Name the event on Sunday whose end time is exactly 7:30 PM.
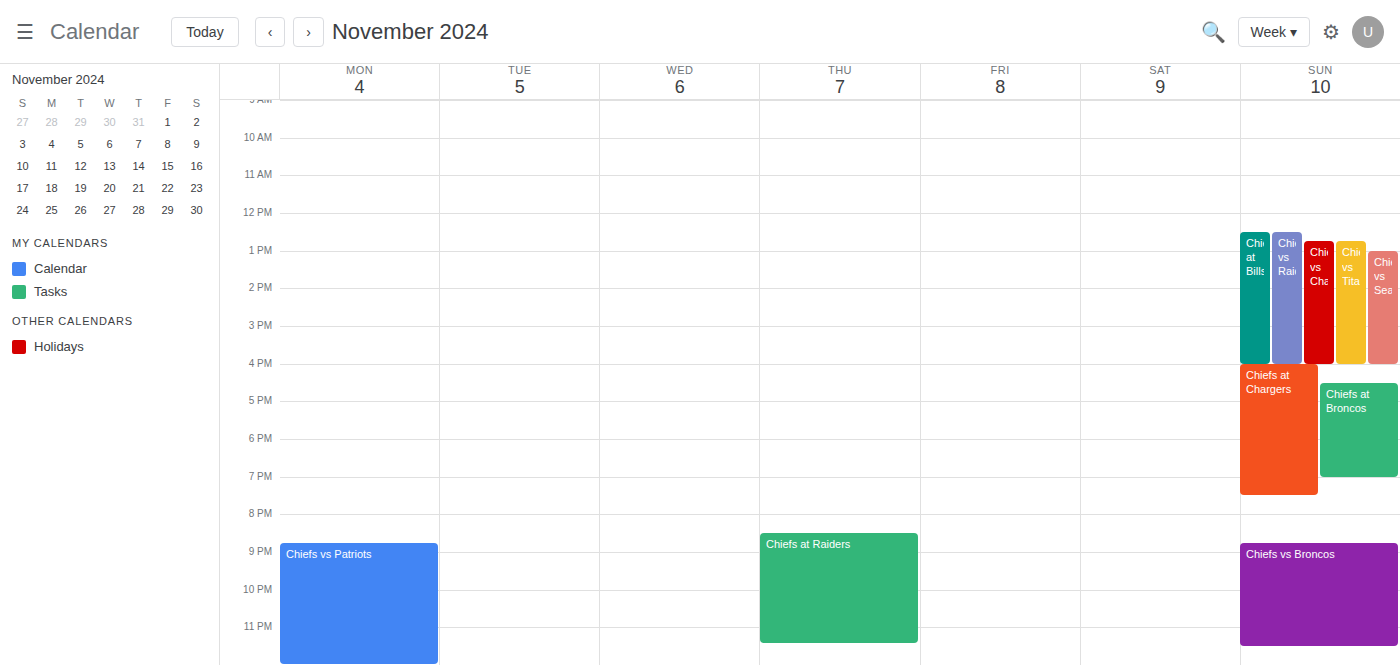
"Chiefs at Chargers"